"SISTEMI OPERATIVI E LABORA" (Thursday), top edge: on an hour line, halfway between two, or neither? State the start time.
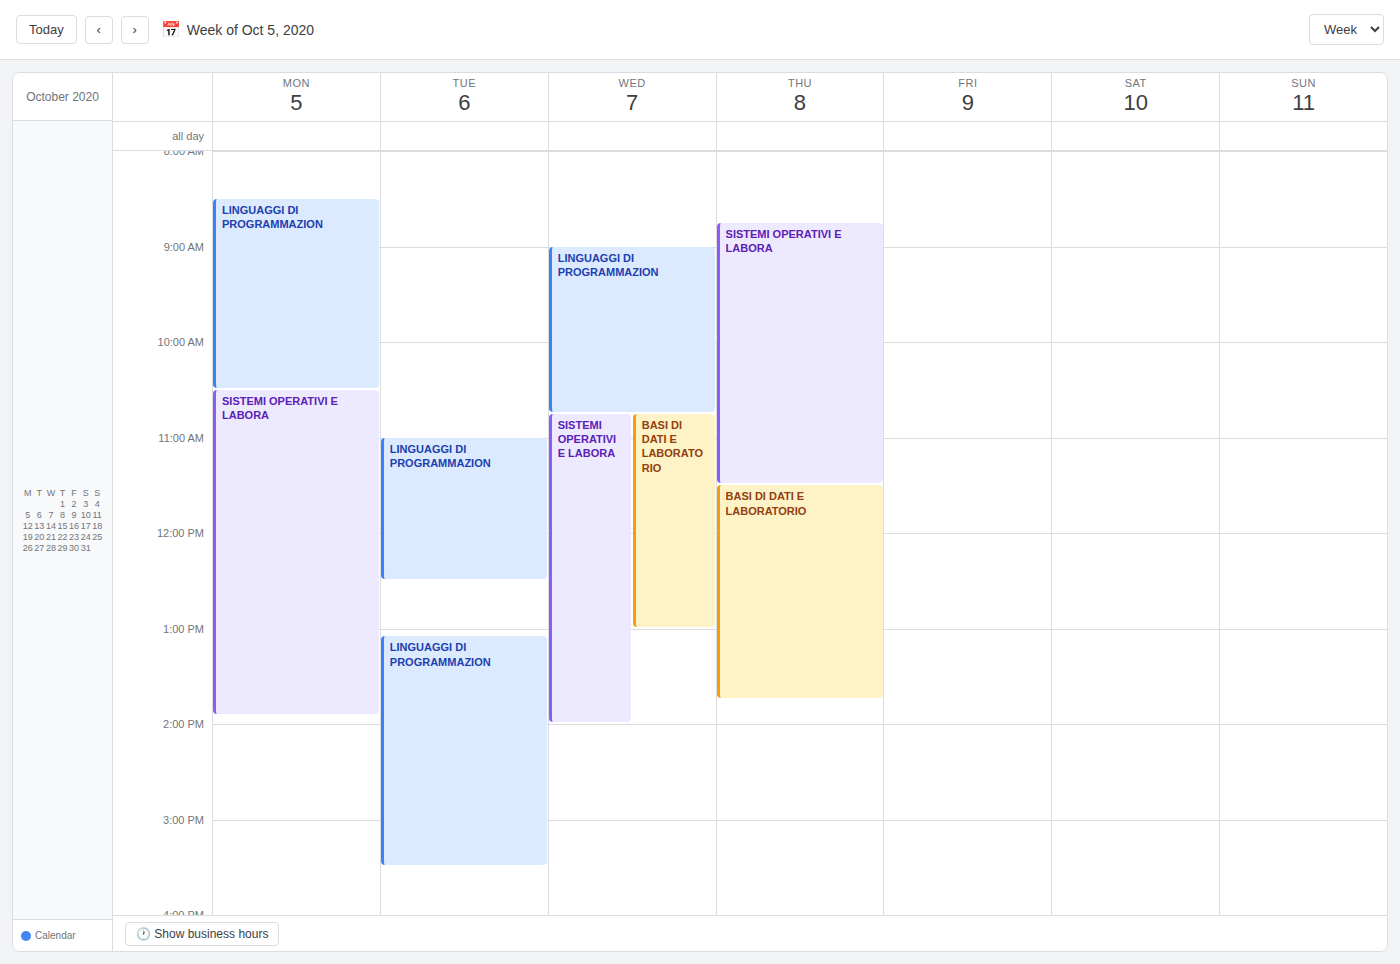
8:45 AM -- neither: three quarters of the way from the 8 AM line to the 9 AM line.